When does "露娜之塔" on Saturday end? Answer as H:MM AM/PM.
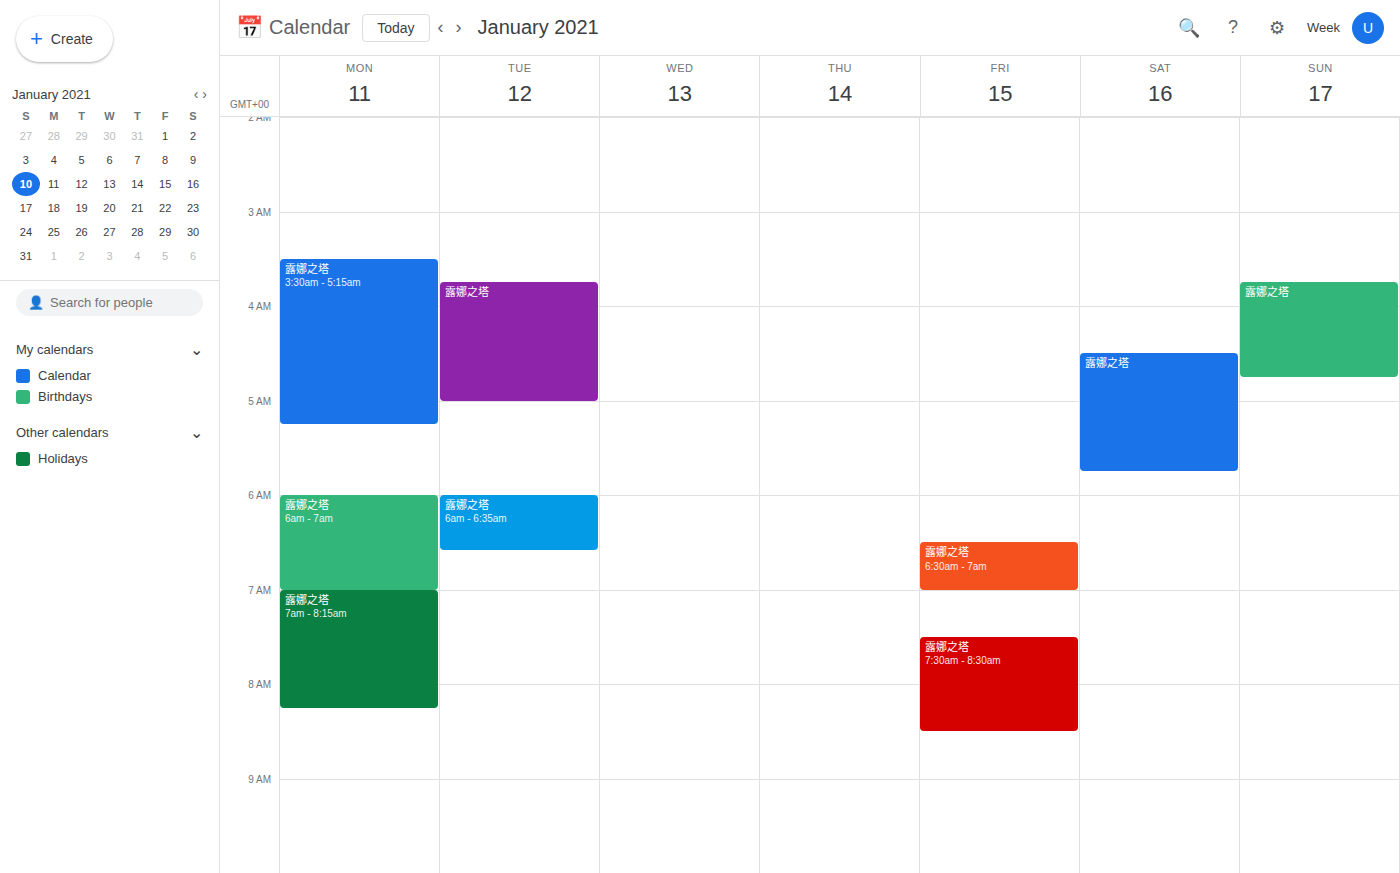
5:45 AM